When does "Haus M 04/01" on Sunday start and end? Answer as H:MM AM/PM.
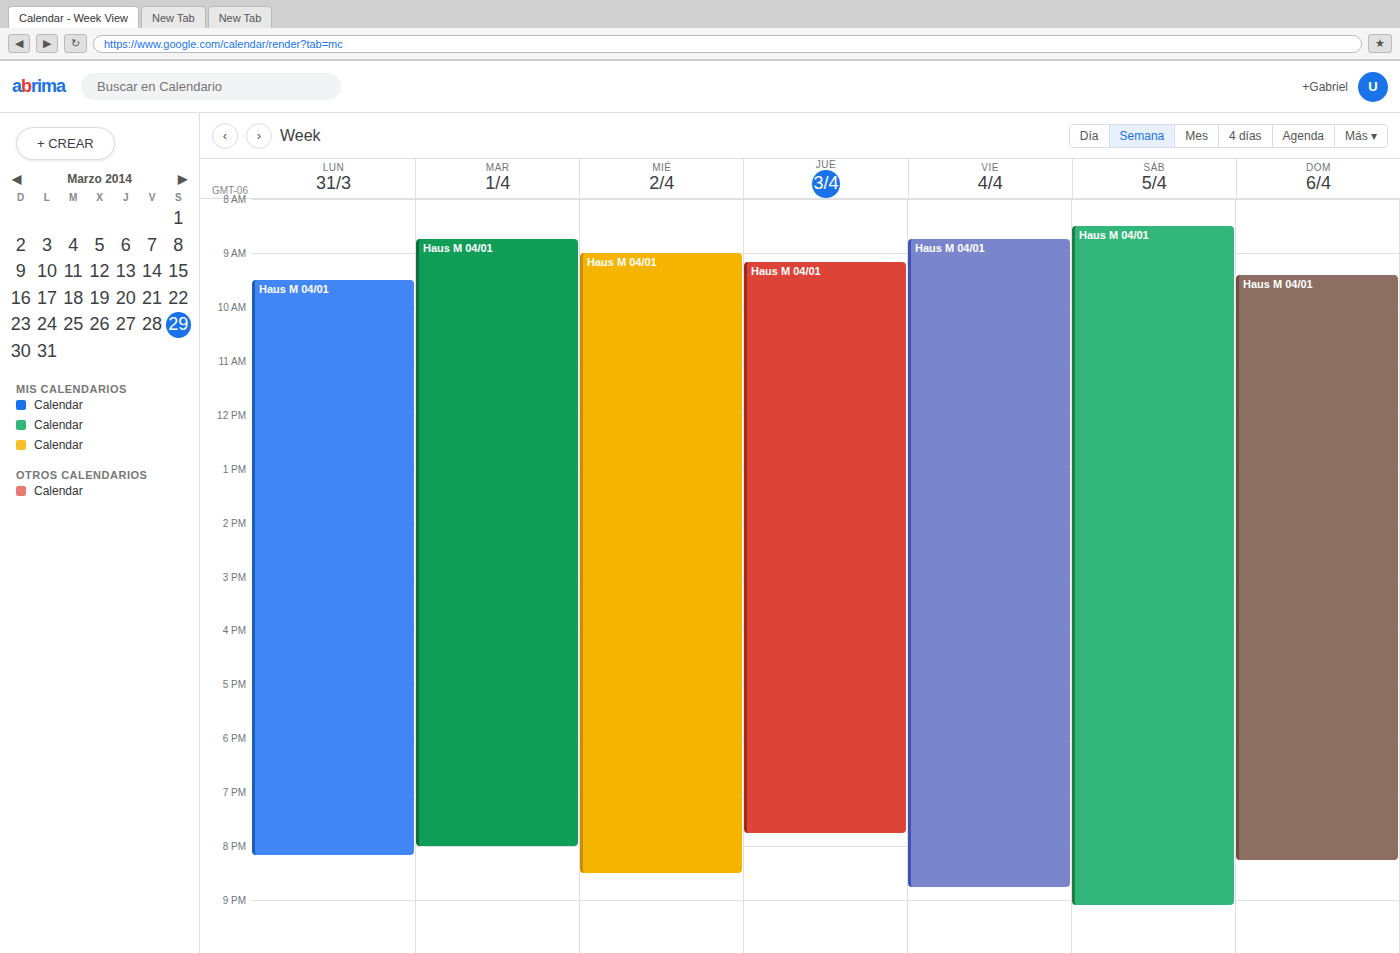
9:25 AM to 8:15 PM